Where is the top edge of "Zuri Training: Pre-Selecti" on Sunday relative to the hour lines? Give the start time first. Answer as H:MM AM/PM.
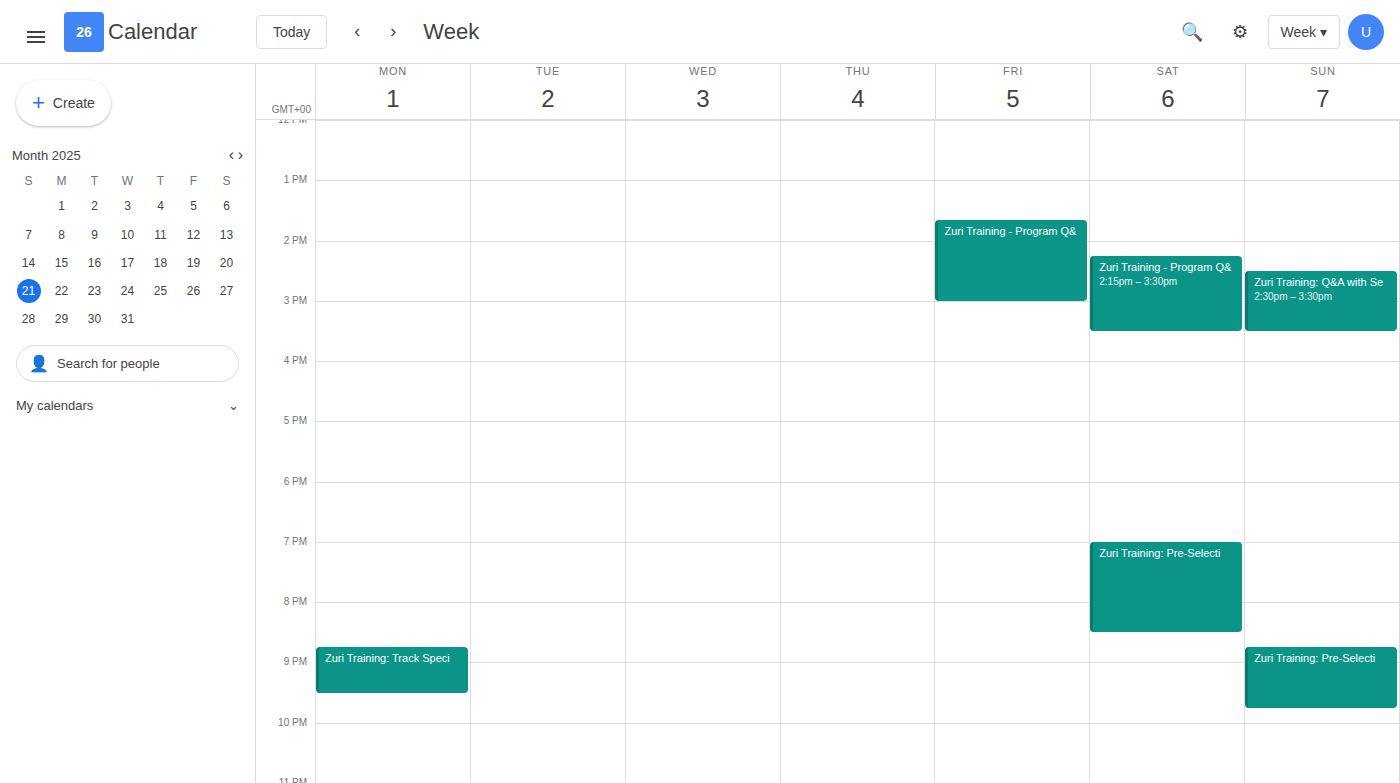
8:45 PM -- neither: three quarters of the way from the 8 PM line to the 9 PM line.